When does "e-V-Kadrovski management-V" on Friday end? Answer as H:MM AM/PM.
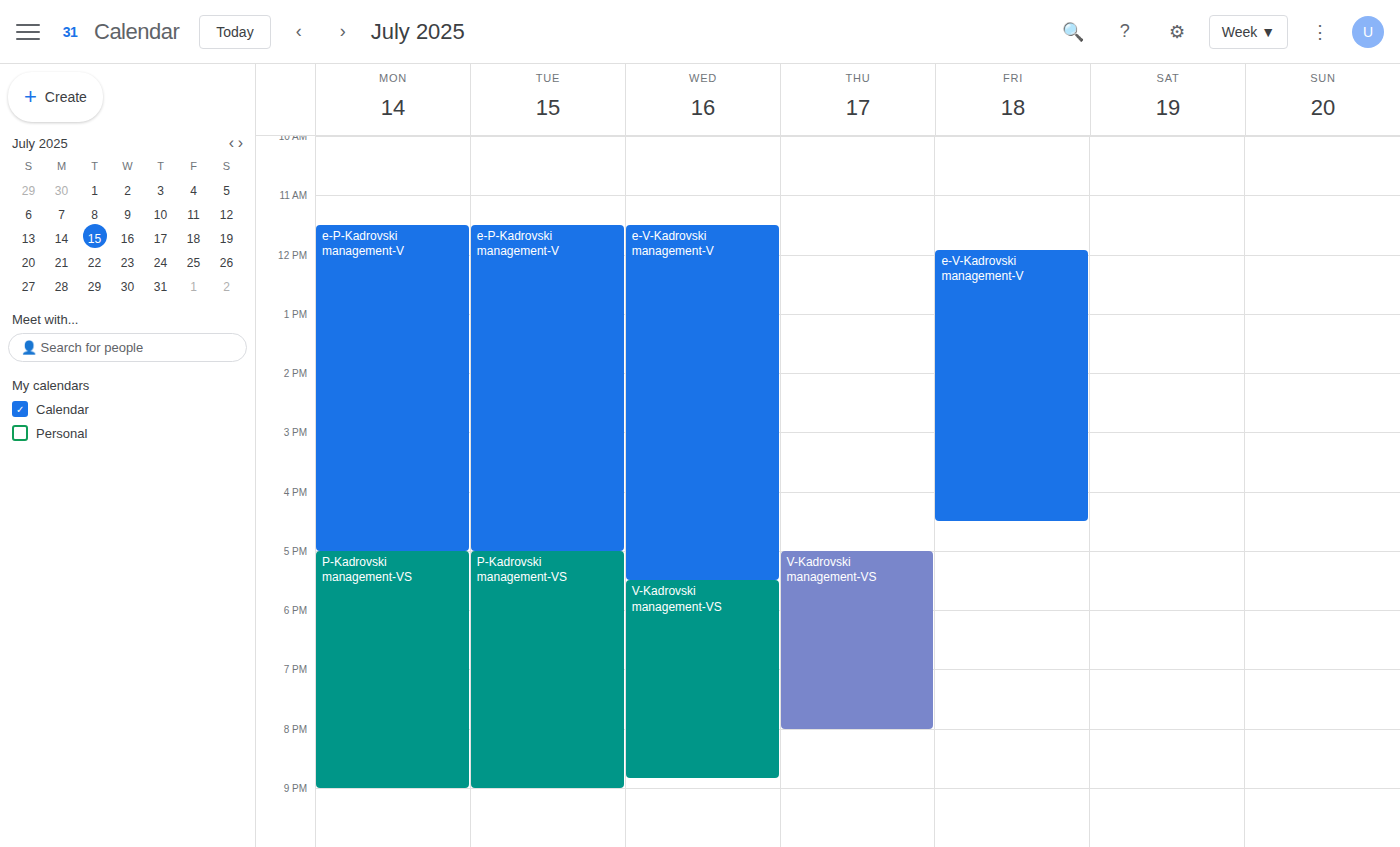
4:30 PM